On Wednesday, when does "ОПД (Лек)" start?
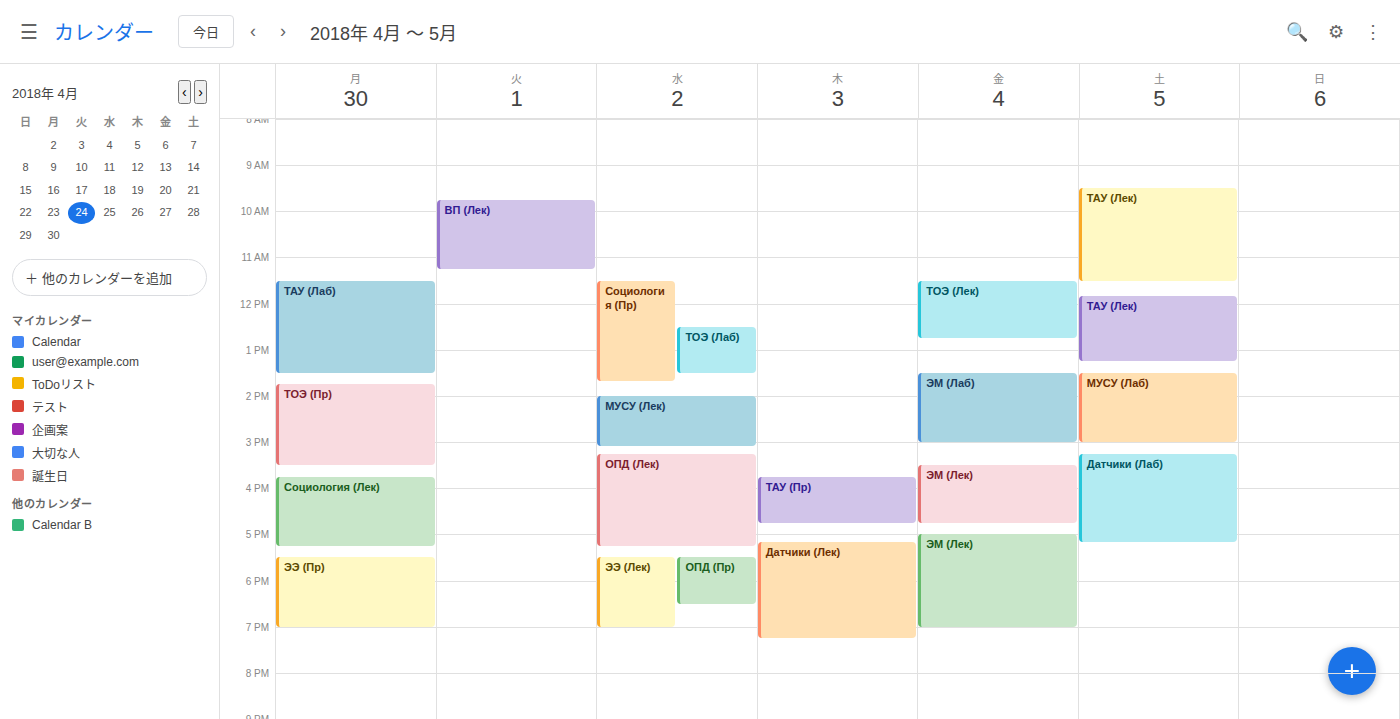
15:15